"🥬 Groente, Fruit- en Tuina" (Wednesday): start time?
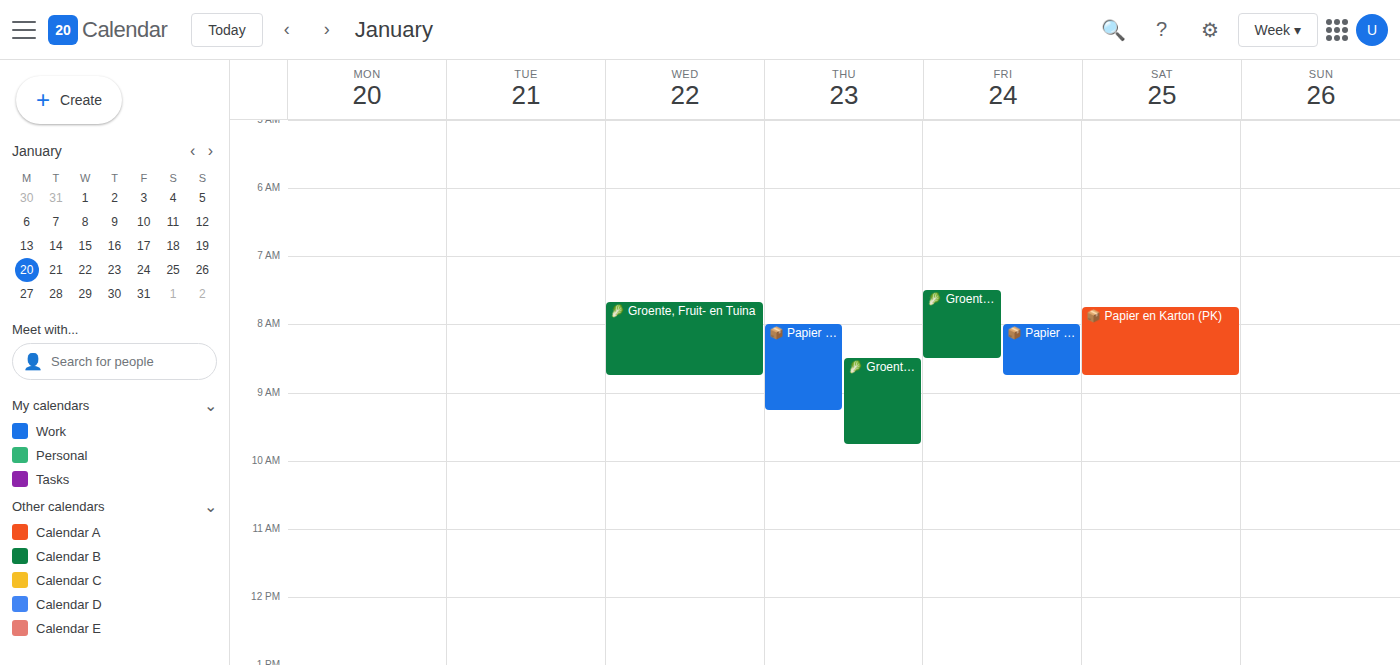
07:40